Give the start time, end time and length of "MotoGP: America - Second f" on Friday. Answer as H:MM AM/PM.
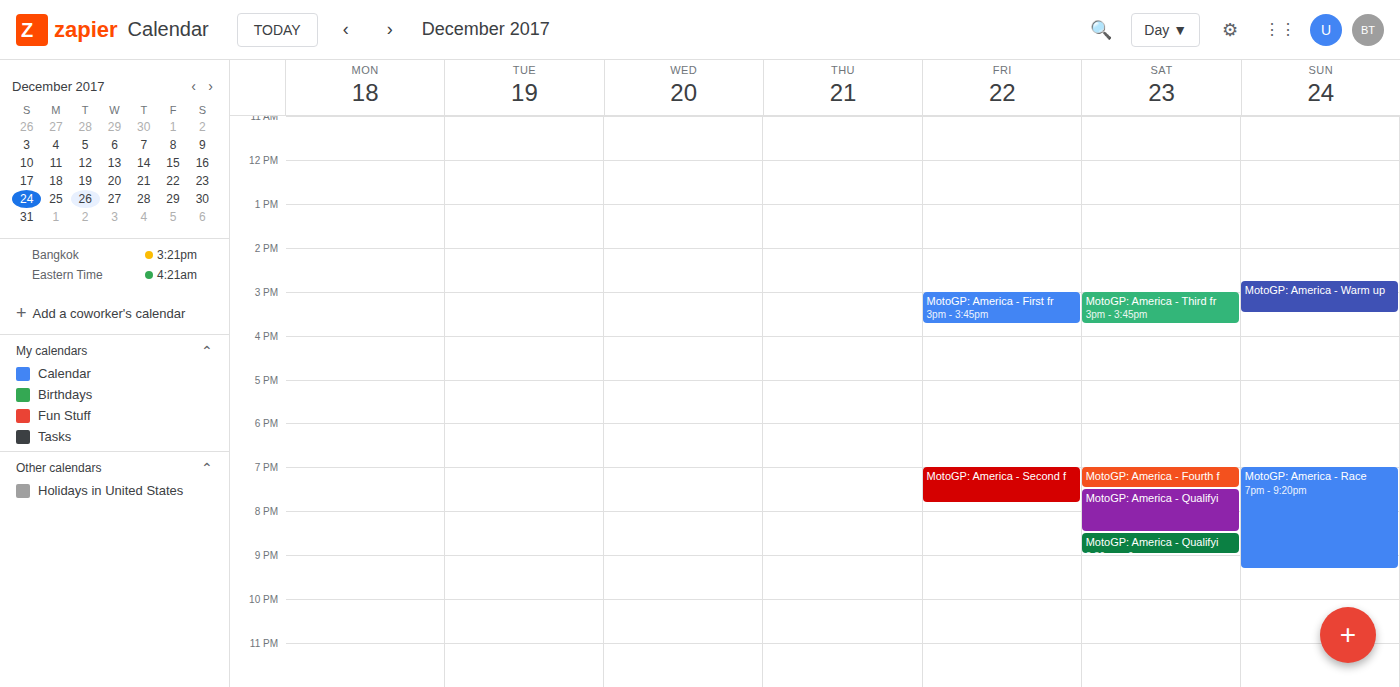
7:00 PM to 7:50 PM, 50 minutes